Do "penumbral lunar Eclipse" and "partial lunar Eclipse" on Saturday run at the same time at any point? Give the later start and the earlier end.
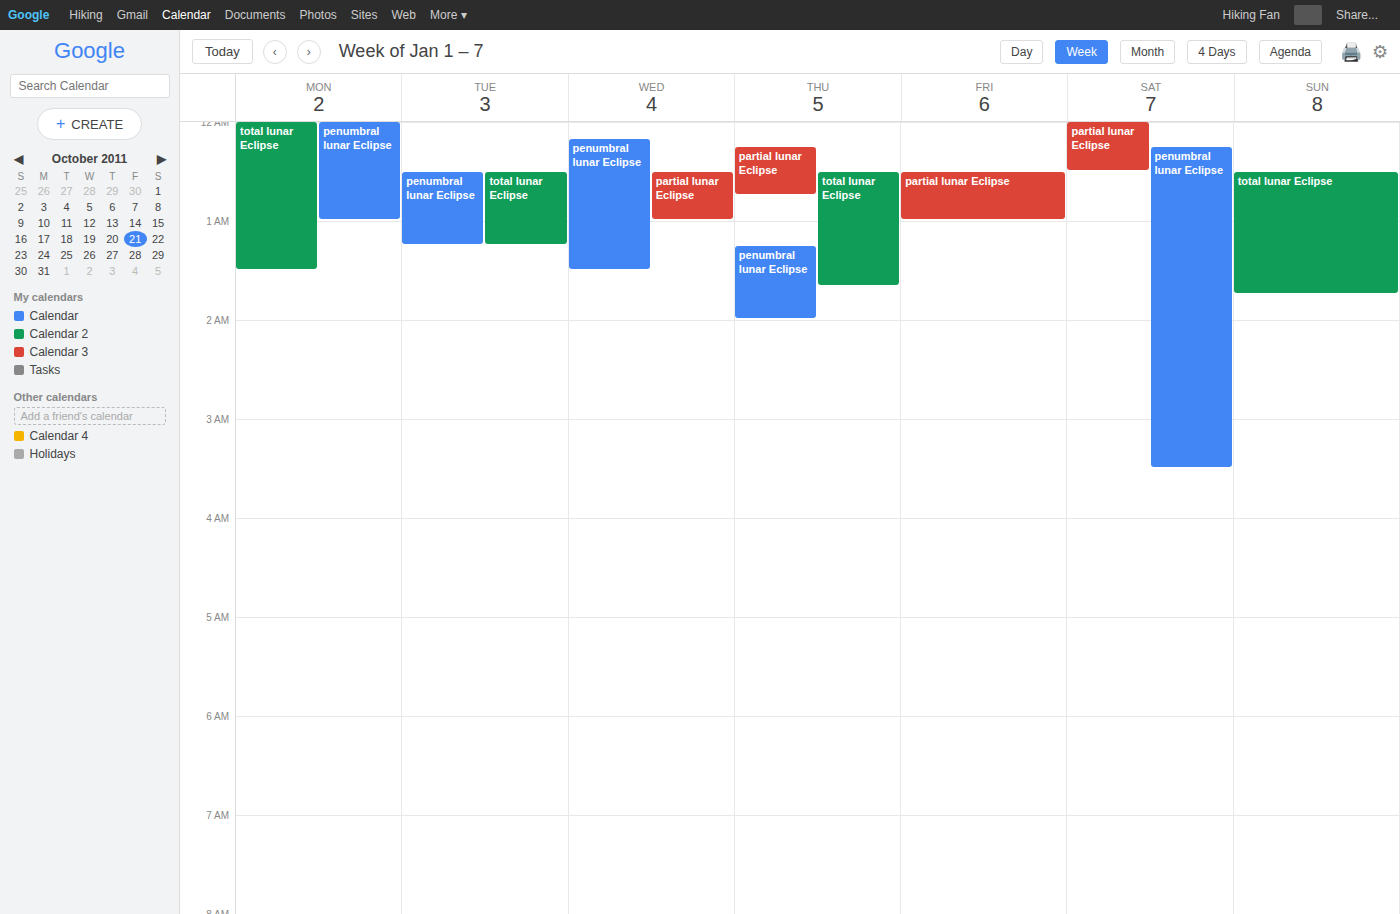
"penumbral lunar Eclipse" starts at 12:15 AM, before "partial lunar Eclipse" ends at 12:30 AM -- they overlap.